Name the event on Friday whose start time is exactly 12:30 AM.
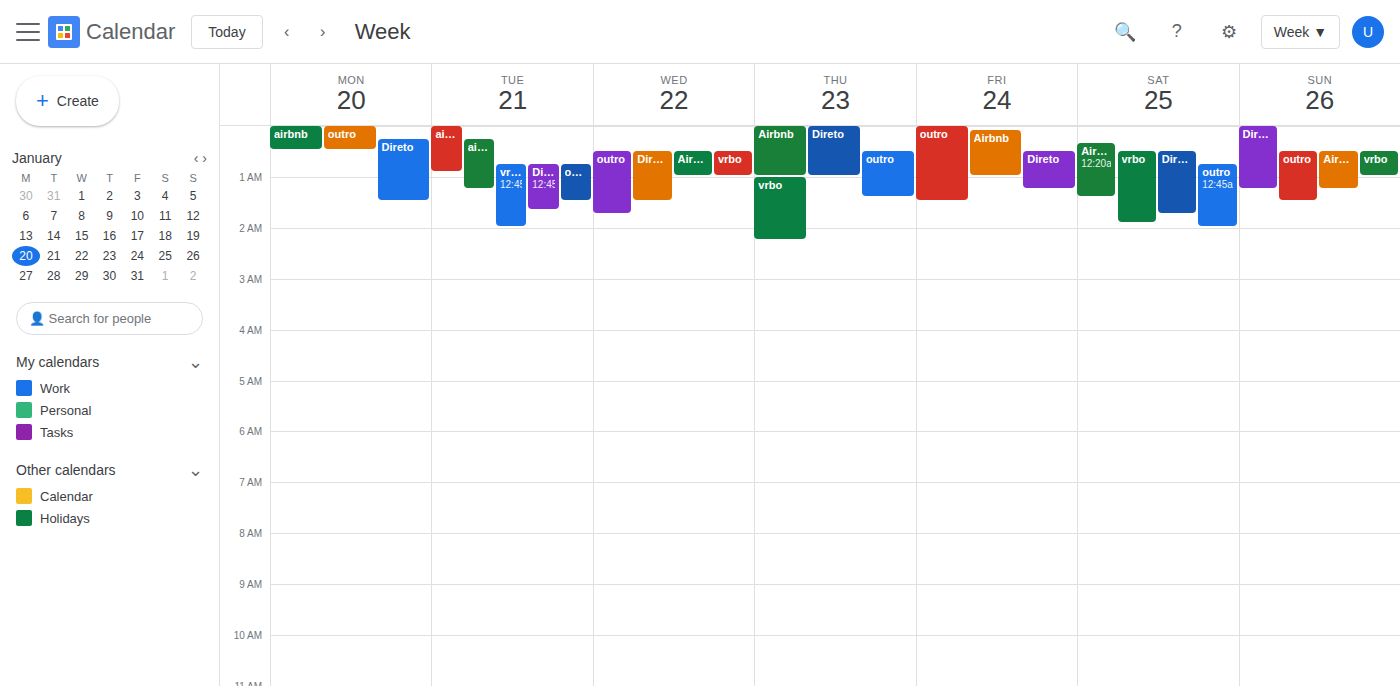
"Direto"